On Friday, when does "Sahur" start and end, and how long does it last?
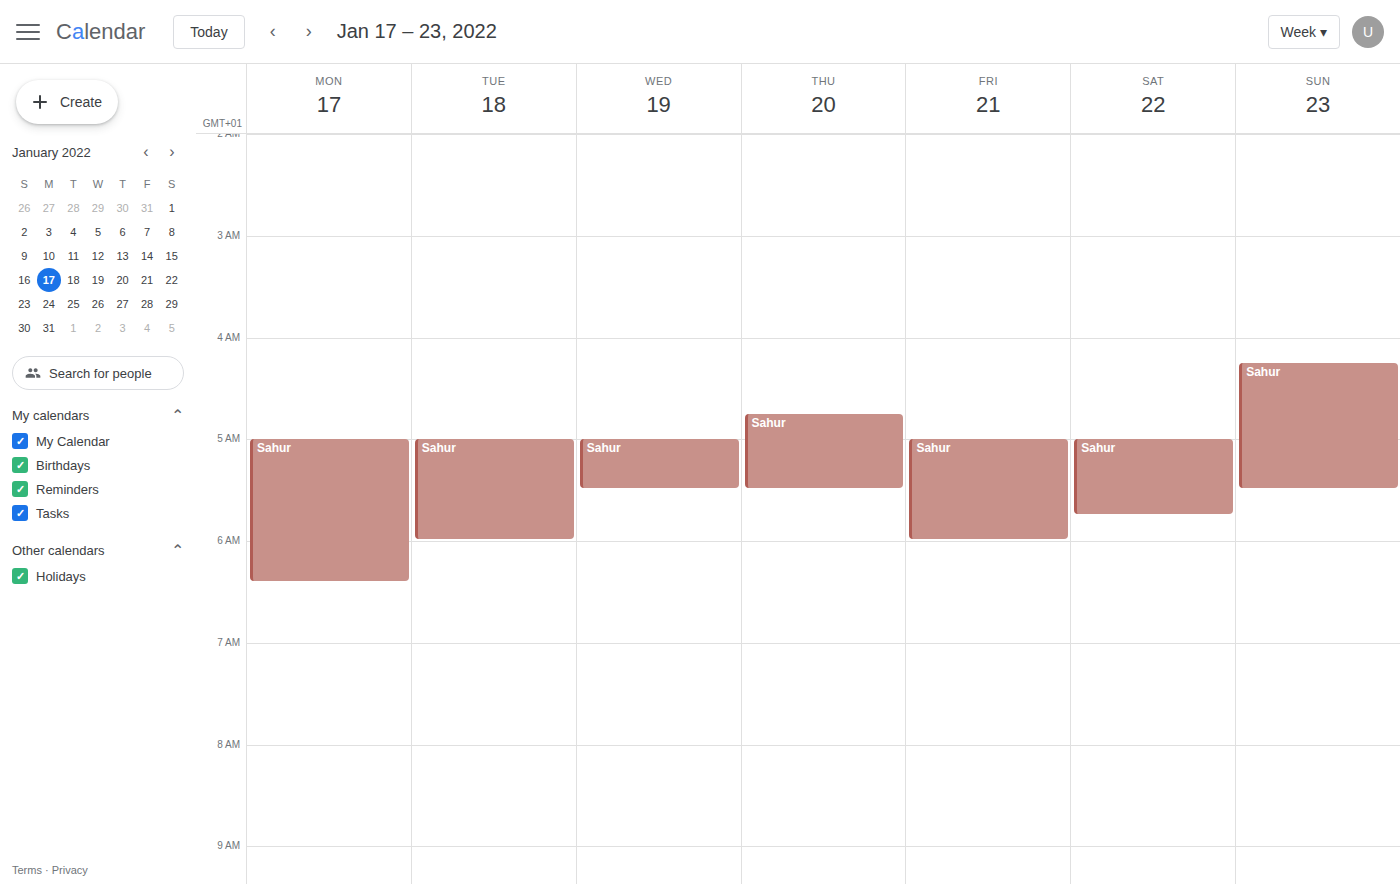
5:00 AM to 6:00 AM, 1 hour